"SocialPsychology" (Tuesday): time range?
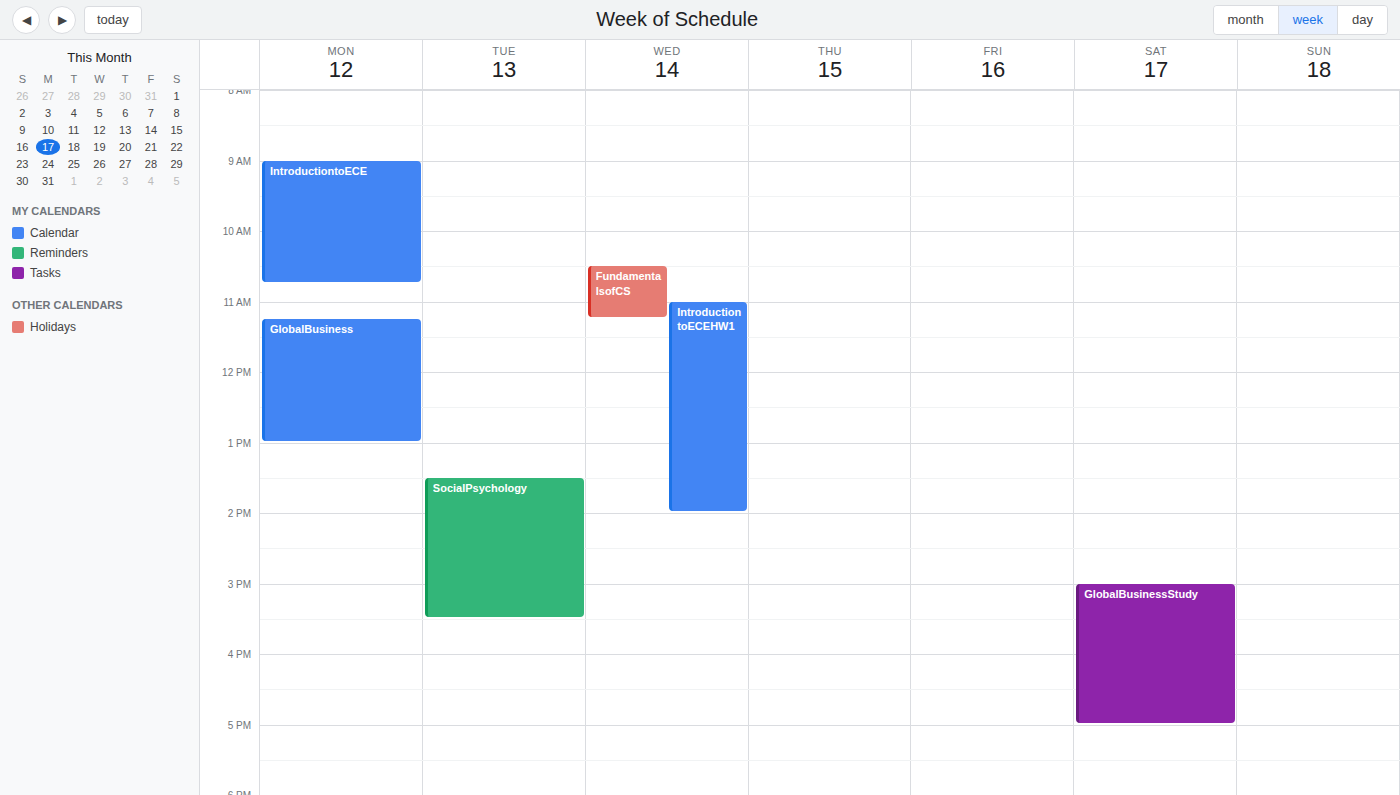
13:30 to 15:30